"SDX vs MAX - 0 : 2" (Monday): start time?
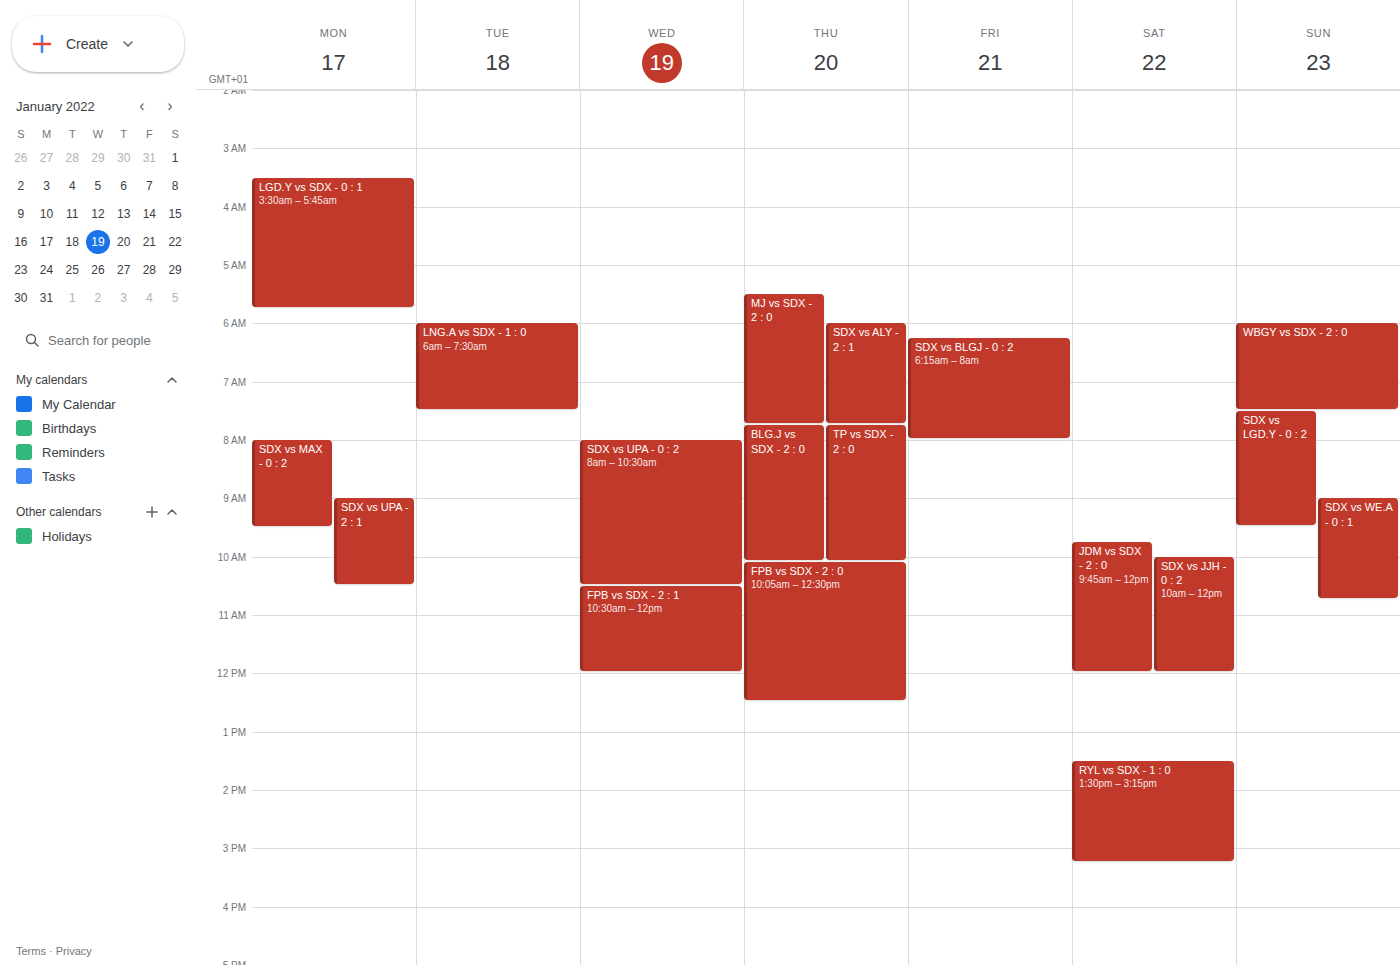
8:00 AM